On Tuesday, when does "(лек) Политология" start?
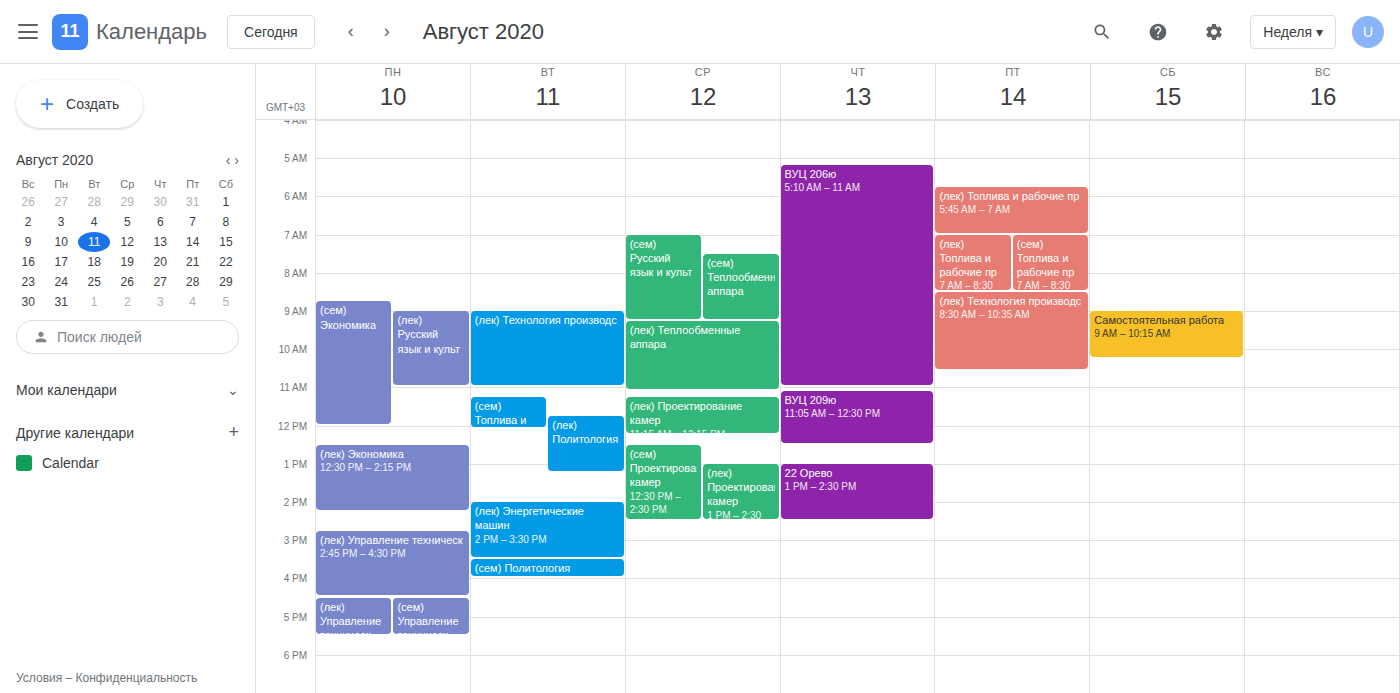
11:45 AM